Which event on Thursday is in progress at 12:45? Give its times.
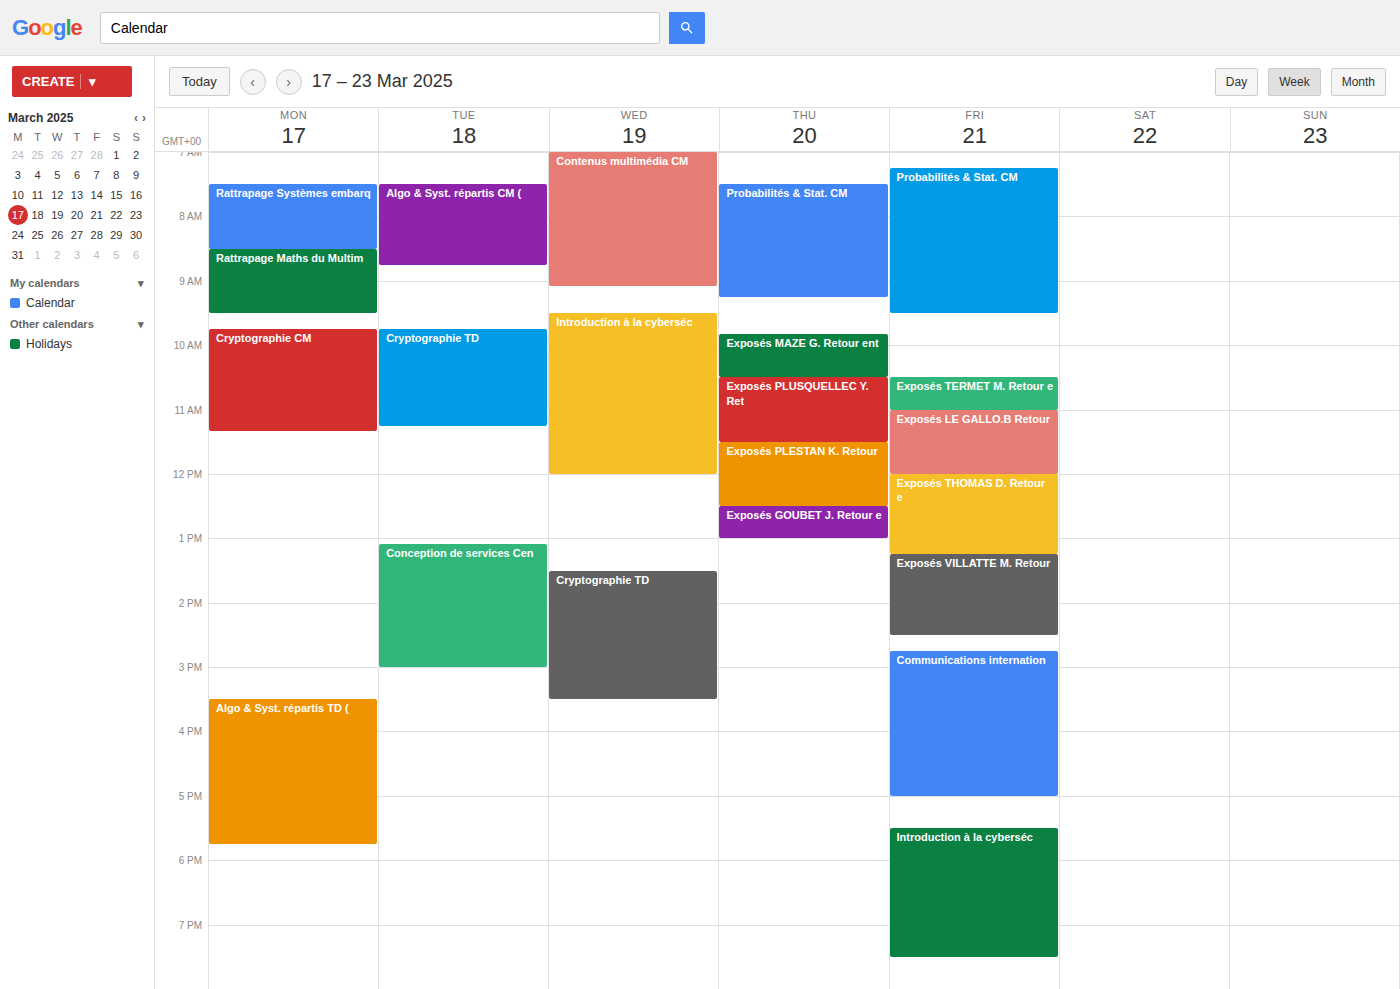
"Exposés GOUBET J. Retour e", 12:30 to 13:00